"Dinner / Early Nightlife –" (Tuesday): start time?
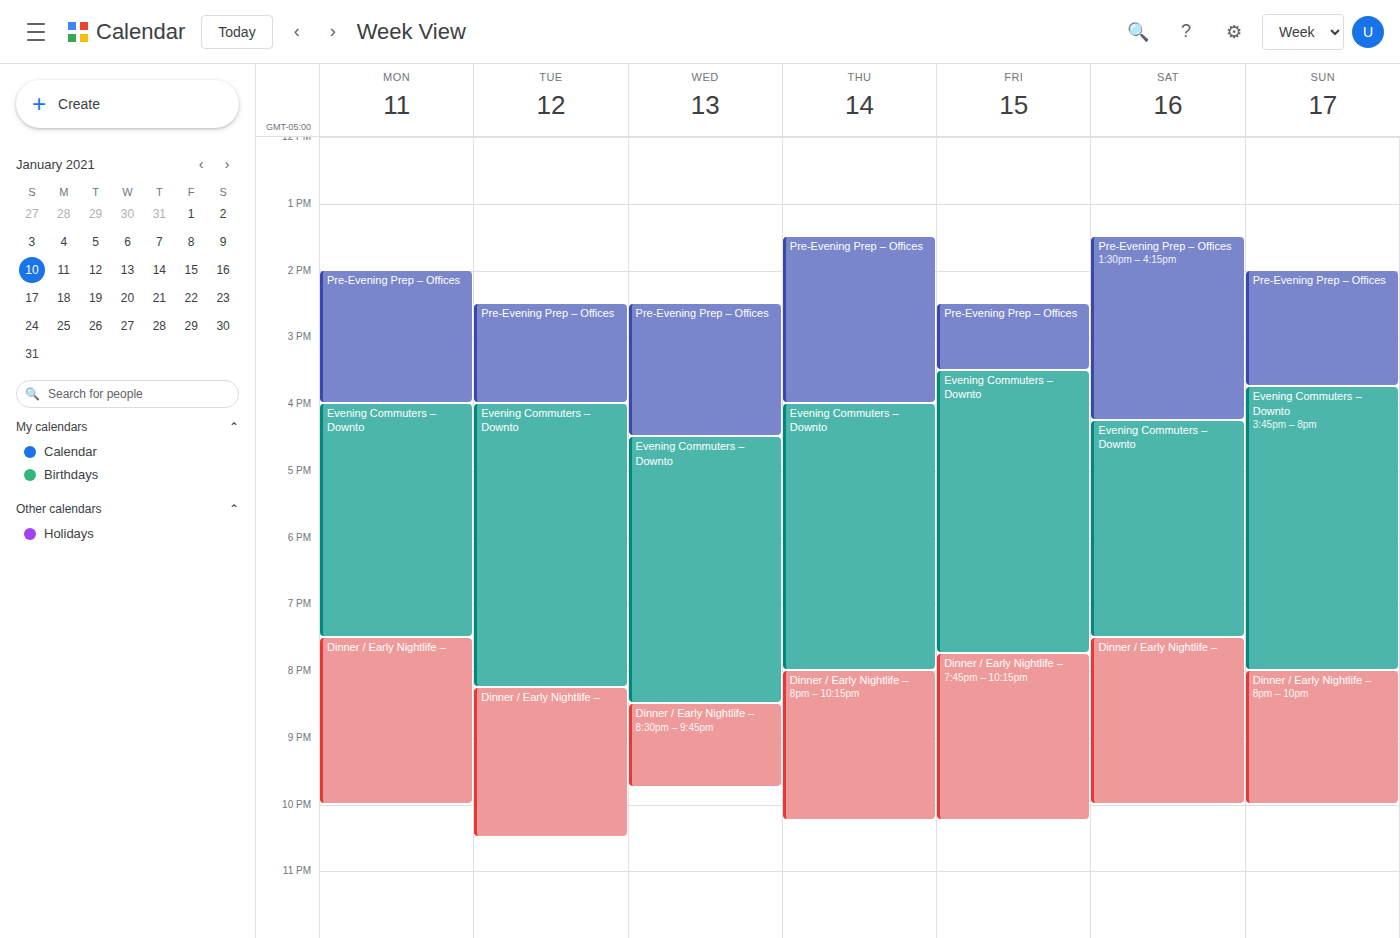
20:15